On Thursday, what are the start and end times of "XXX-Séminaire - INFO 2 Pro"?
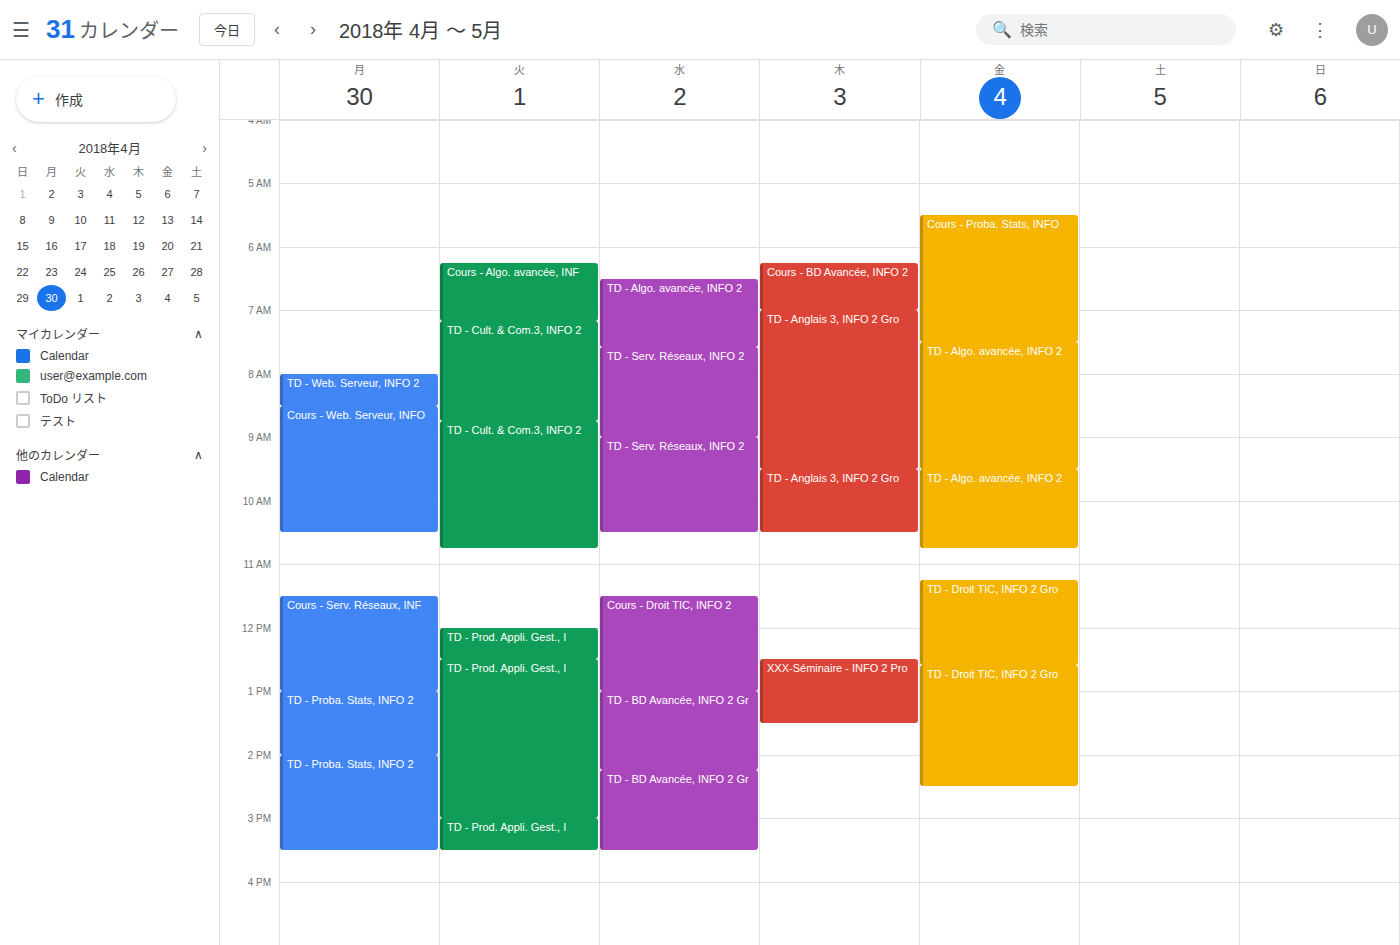
12:30 PM to 1:30 PM